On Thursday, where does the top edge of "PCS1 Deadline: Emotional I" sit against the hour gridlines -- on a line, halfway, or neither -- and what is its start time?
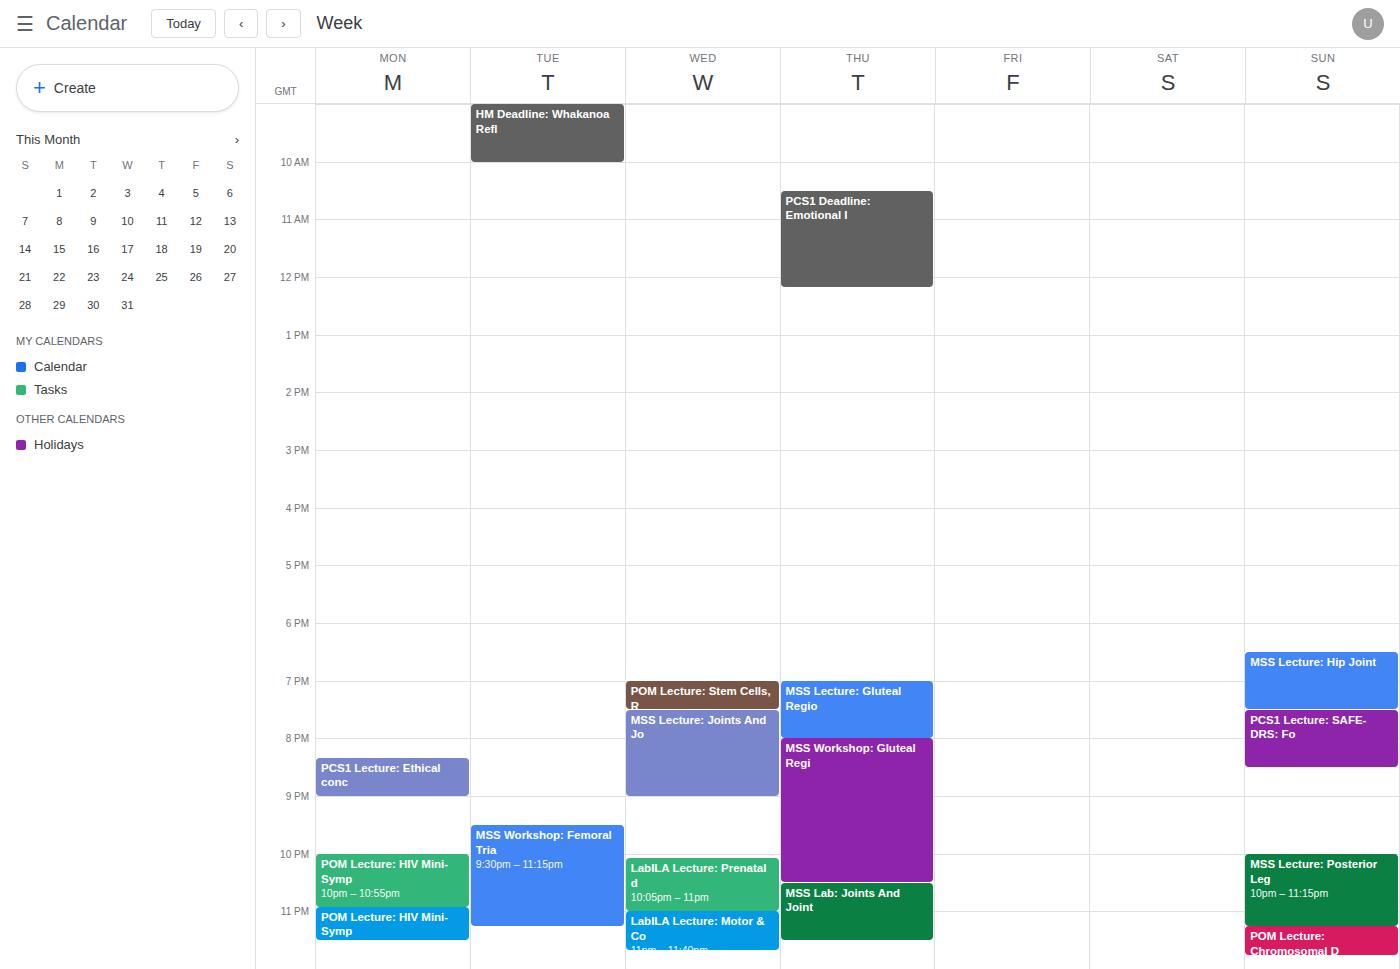
10:30 AM -- halfway between the 10 AM and 11 AM lines.